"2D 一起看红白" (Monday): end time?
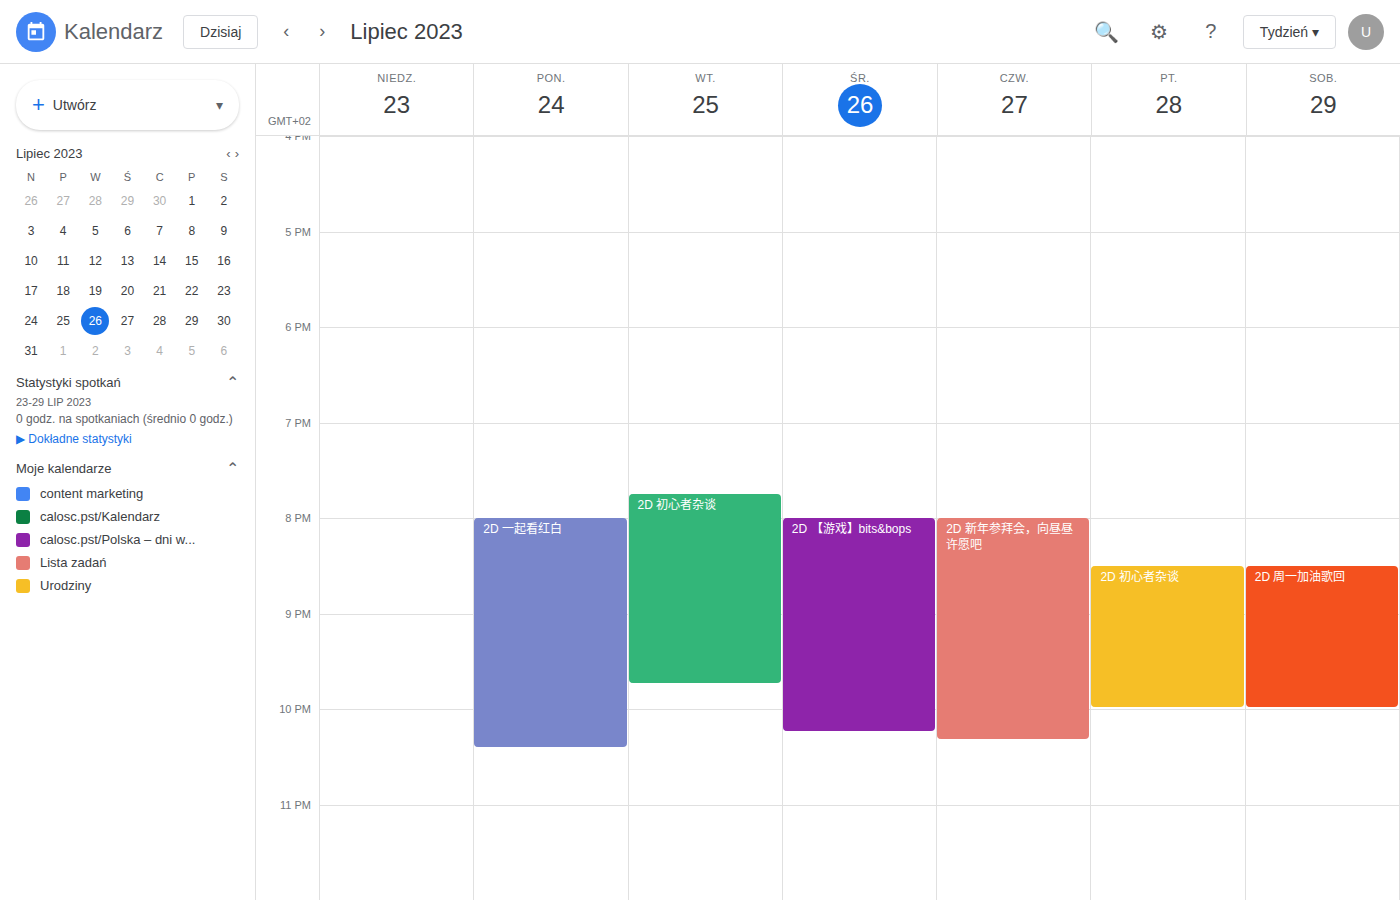
10:25 PM